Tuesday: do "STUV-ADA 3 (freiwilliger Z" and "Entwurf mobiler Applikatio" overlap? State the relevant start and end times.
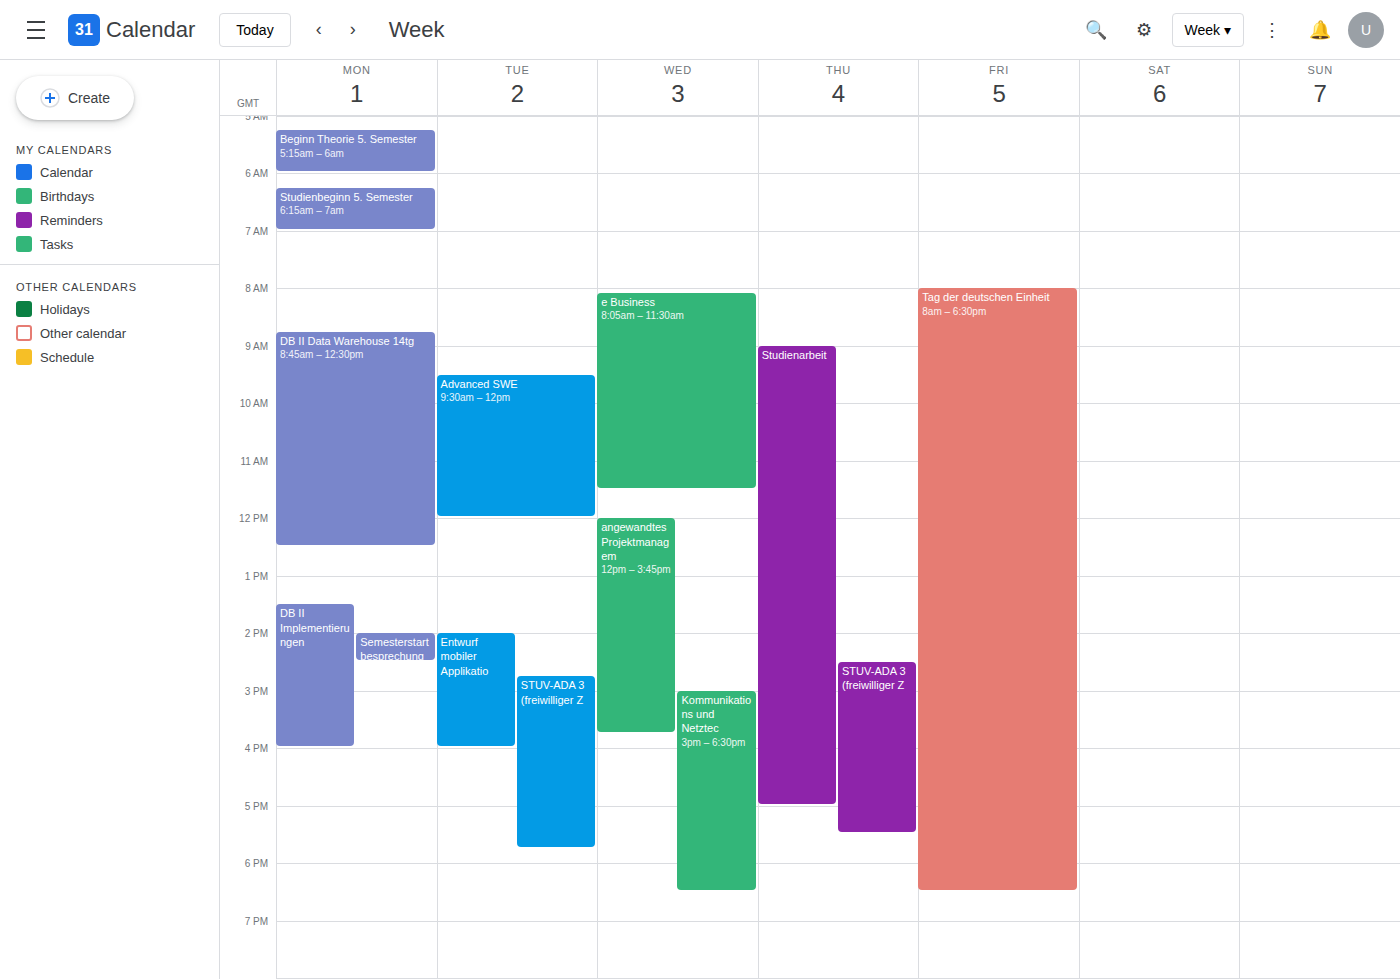
"STUV-ADA 3 (freiwilliger Z" starts at 2:45 PM, before "Entwurf mobiler Applikatio" ends at 4:00 PM -- they overlap.